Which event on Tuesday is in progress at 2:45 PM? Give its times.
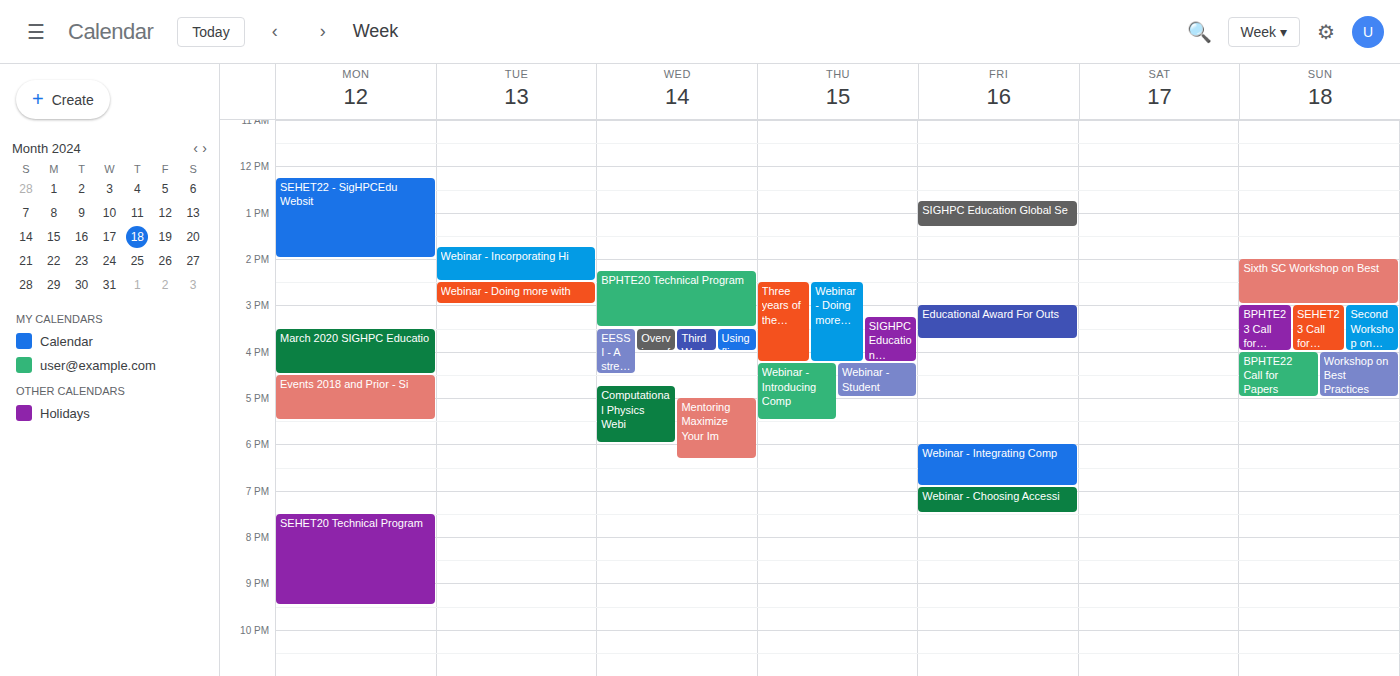
"Webinar - Doing more with", 2:30 PM to 3:00 PM